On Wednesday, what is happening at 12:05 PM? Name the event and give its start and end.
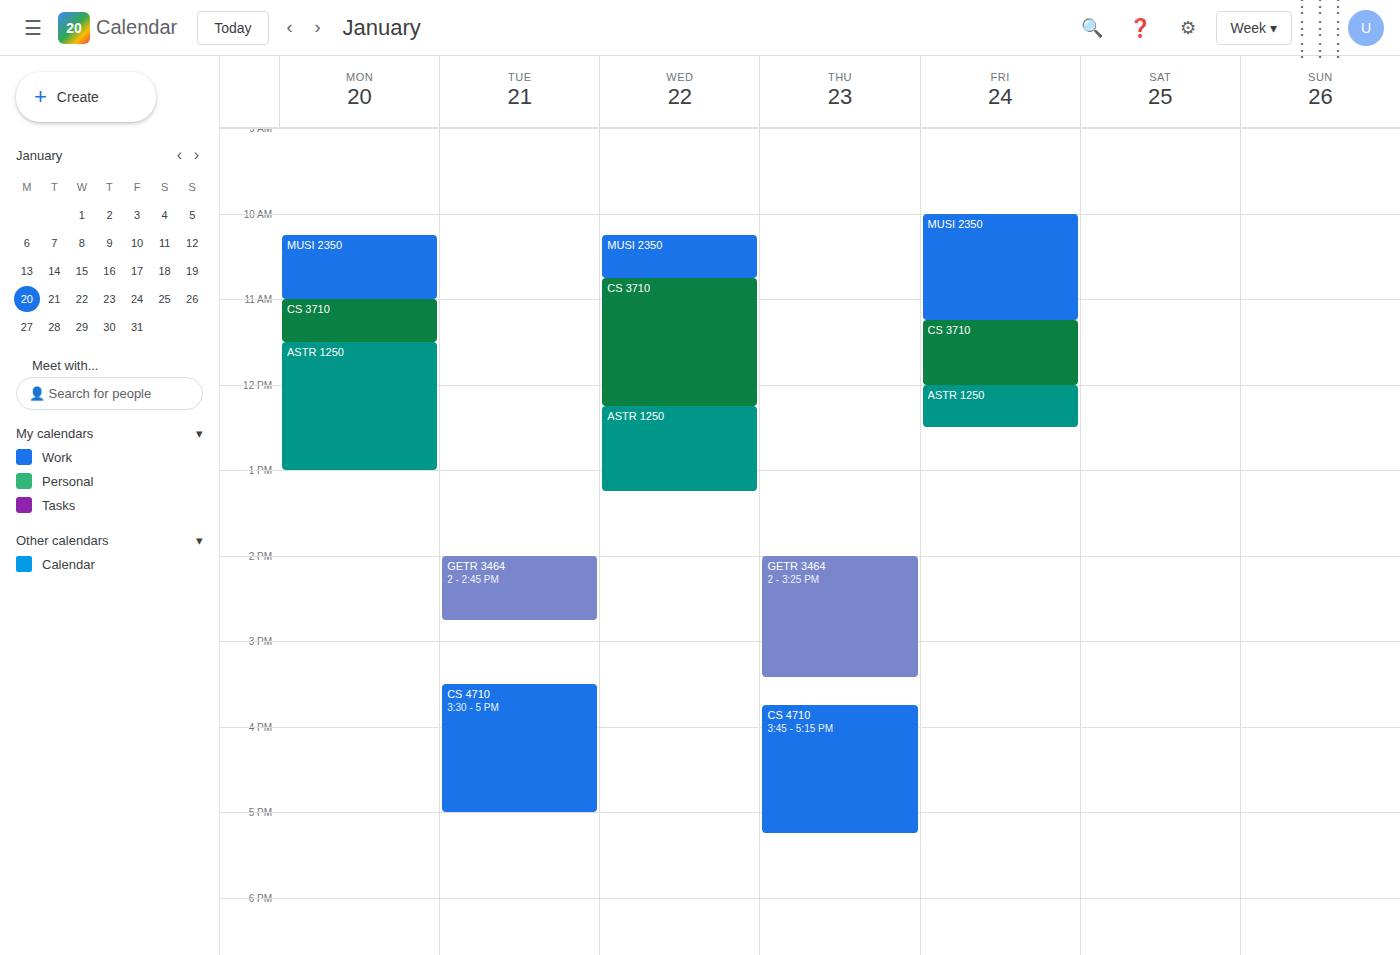
"CS 3710", 10:45 AM to 12:15 PM